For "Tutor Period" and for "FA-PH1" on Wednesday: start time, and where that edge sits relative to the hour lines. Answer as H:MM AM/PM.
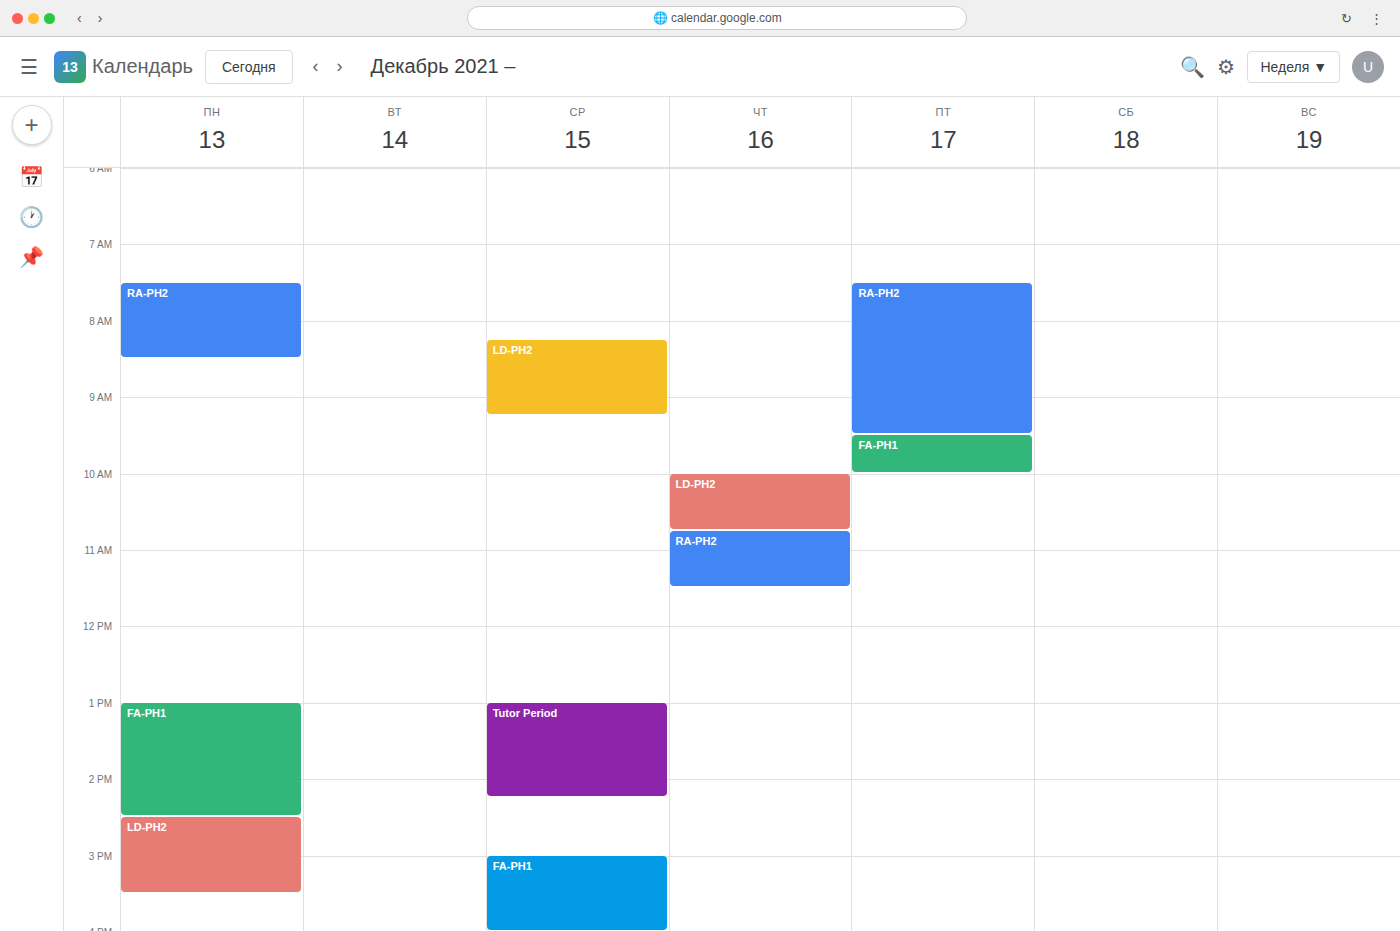
"Tutor Period": 1:00 PM, exactly on the 1 PM line. "FA-PH1": 3:00 PM, exactly on the 3 PM line.